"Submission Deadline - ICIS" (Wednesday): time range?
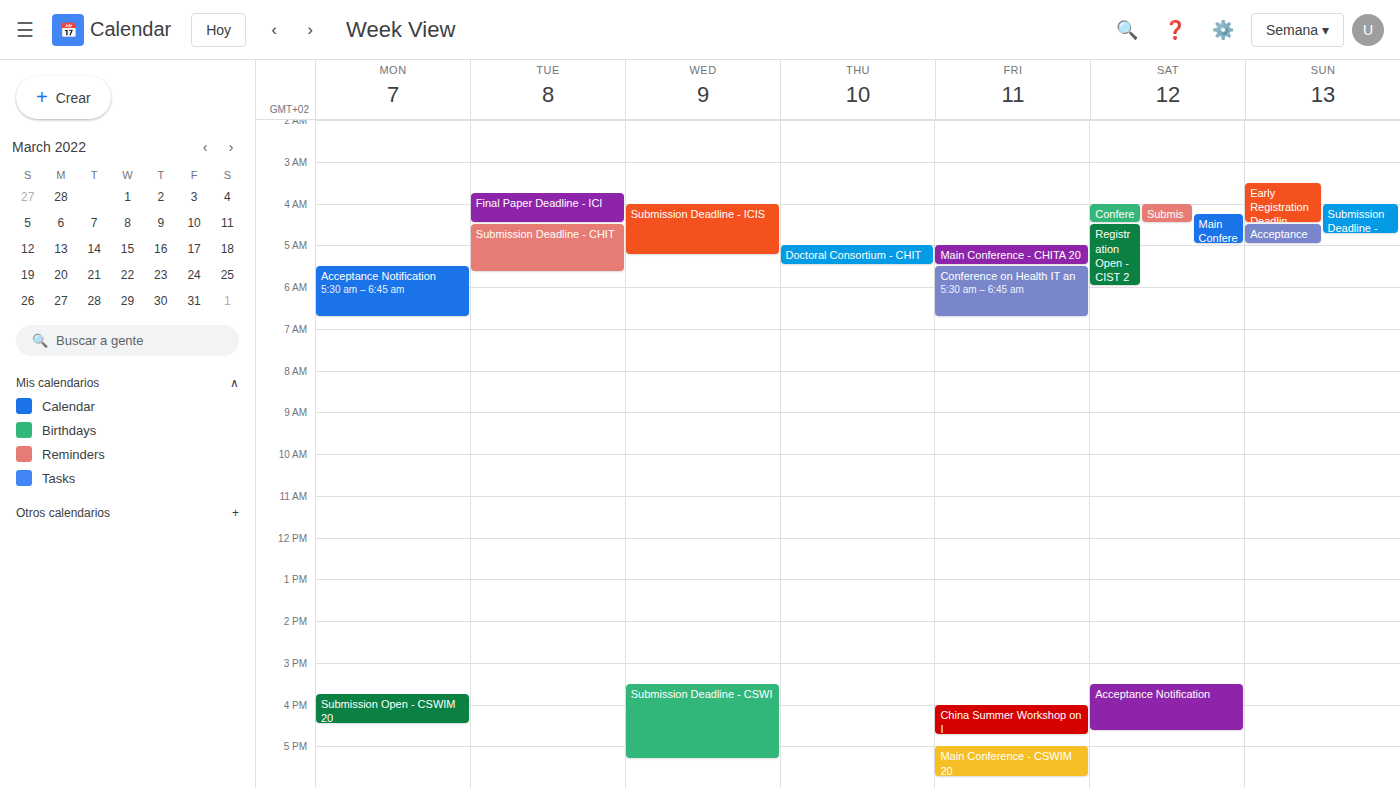
4:00 AM to 5:15 AM